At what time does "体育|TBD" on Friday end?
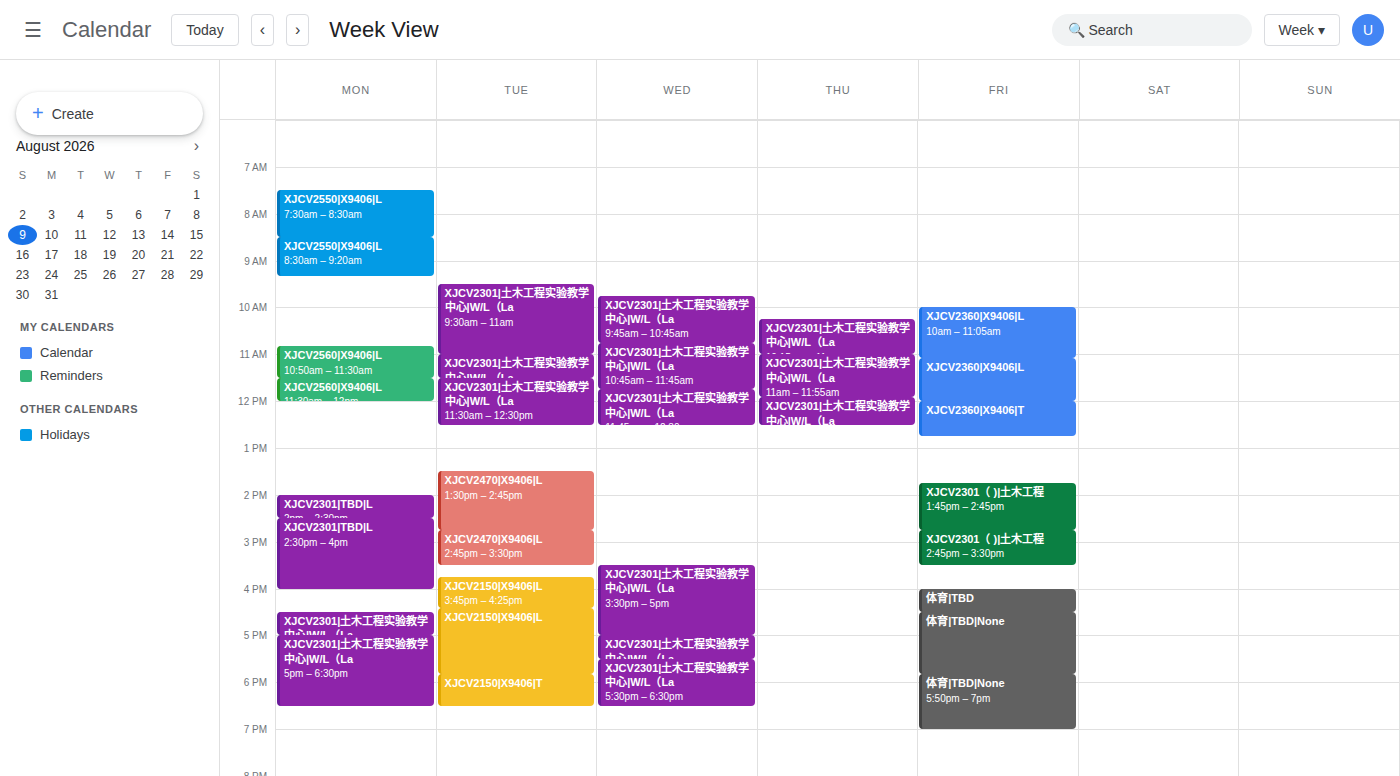
4:30 PM